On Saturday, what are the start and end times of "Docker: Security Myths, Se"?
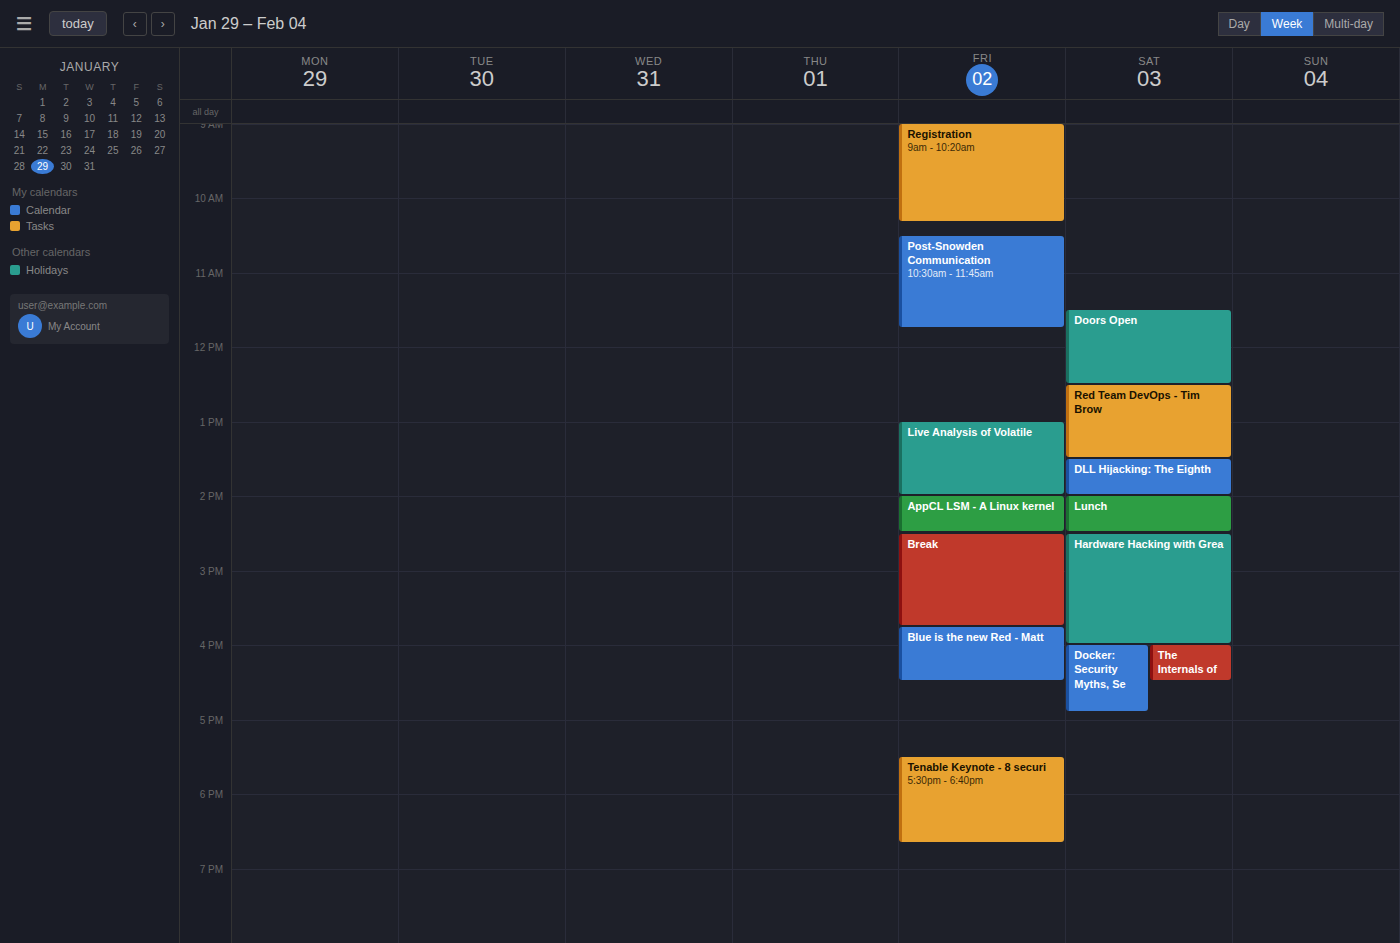
4:00 PM to 4:55 PM